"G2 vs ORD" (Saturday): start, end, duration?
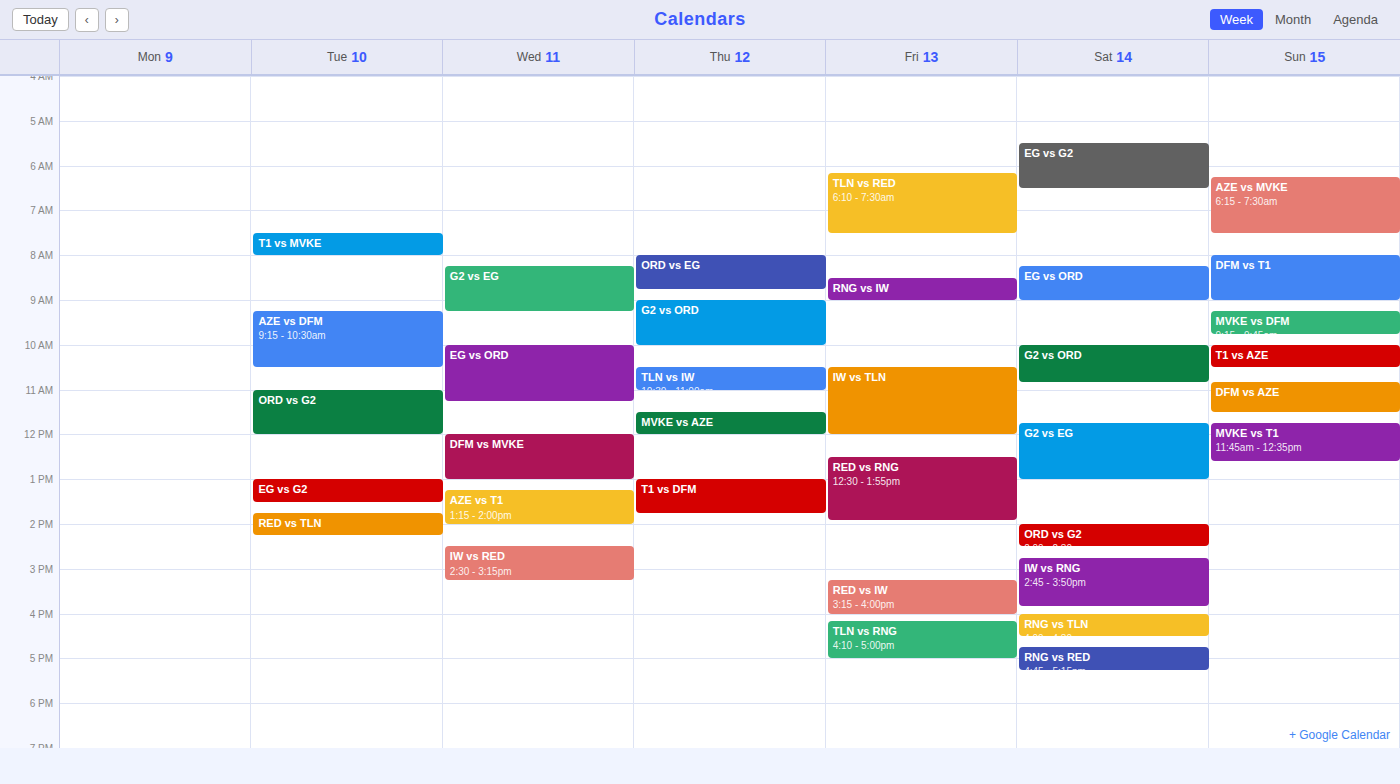
10:00 AM to 10:50 AM, 50 minutes